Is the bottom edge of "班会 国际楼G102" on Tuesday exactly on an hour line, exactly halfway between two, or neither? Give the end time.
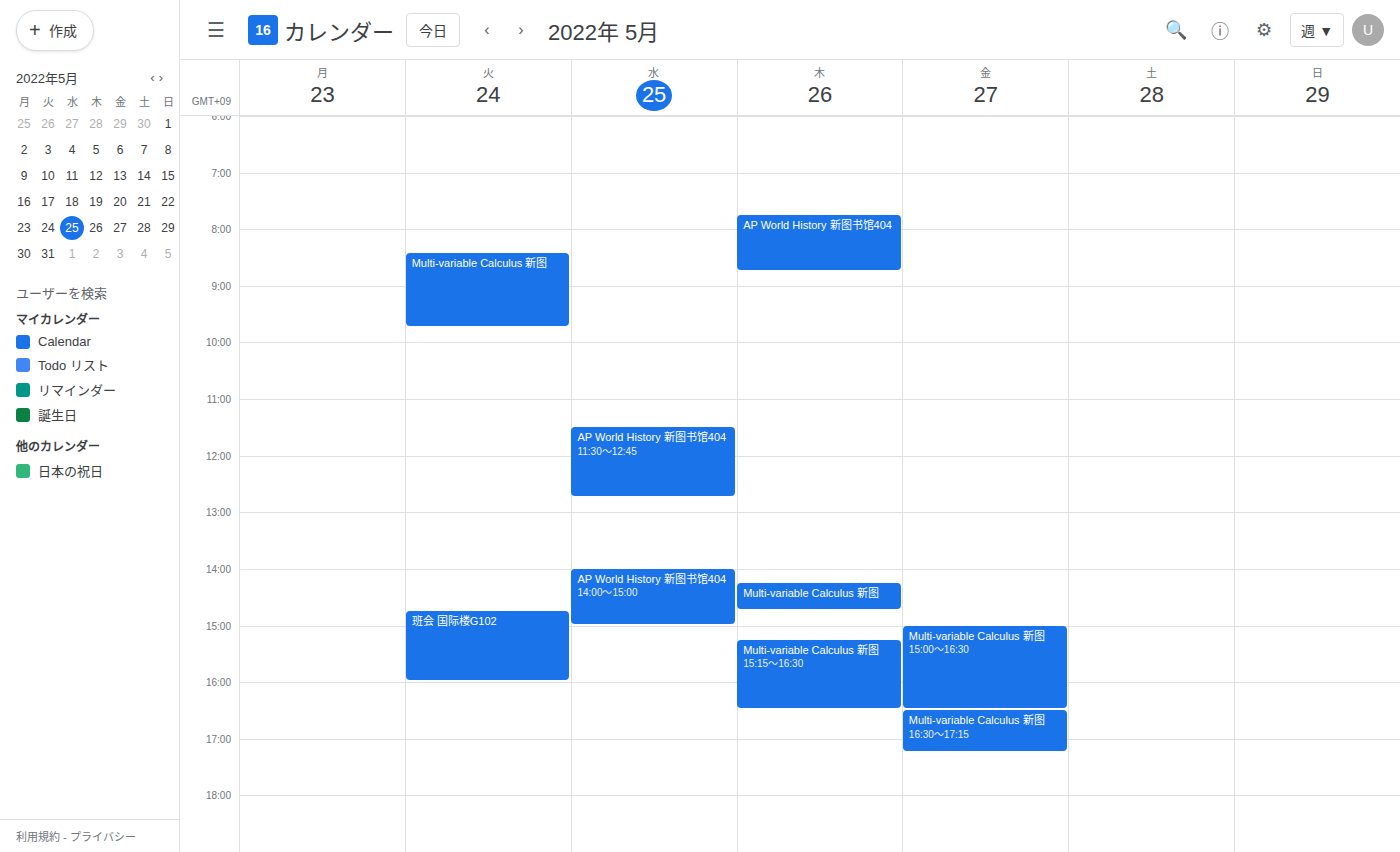
16:00 -- exactly on the 16:00 line.